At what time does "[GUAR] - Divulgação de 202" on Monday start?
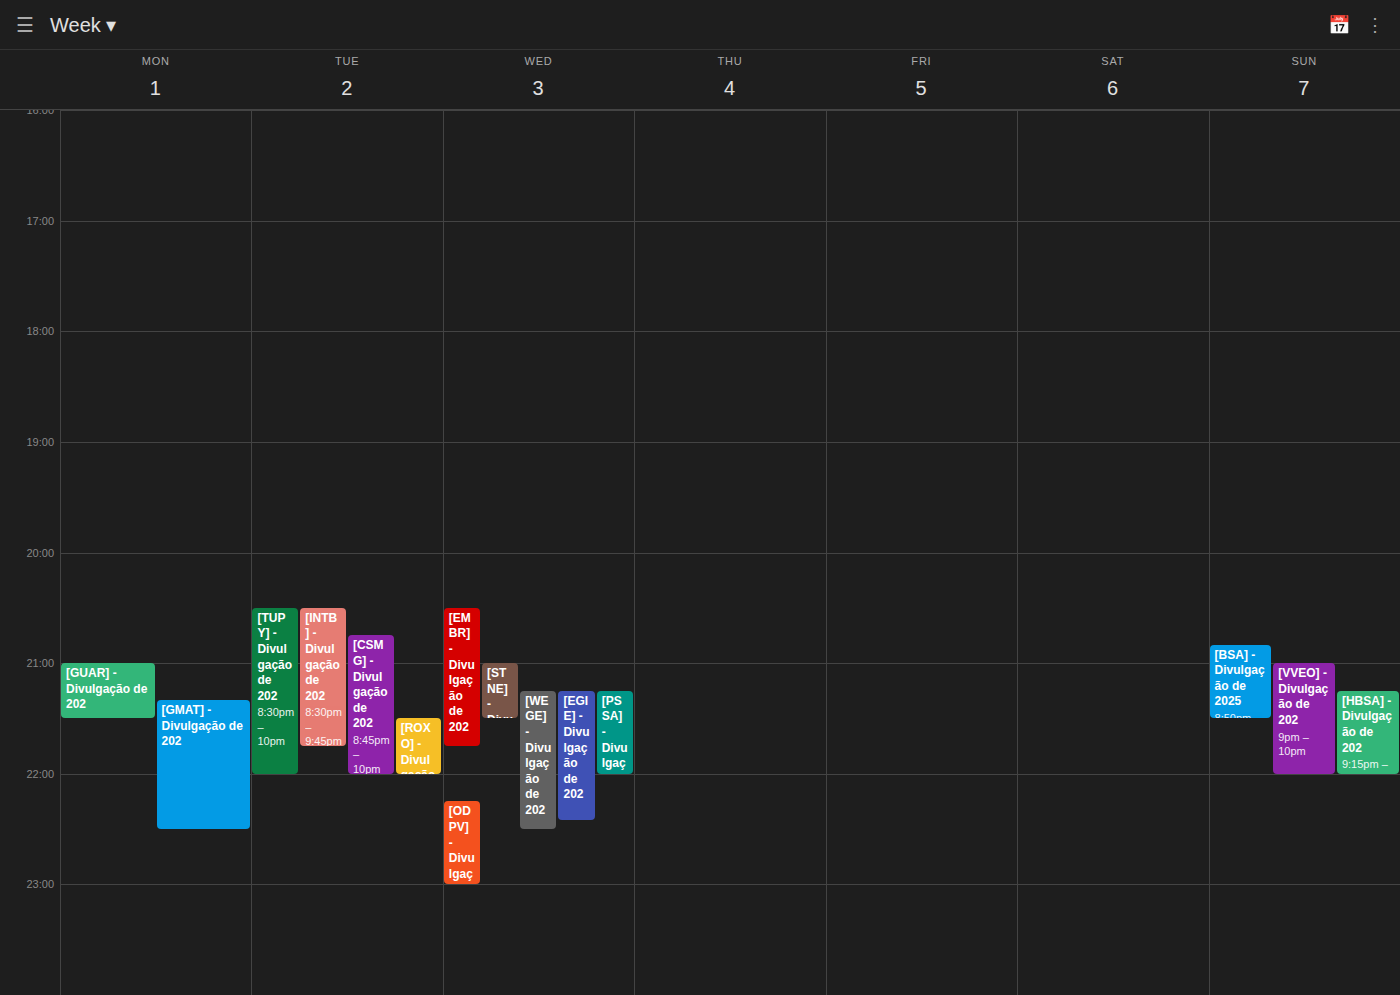
9:00 PM